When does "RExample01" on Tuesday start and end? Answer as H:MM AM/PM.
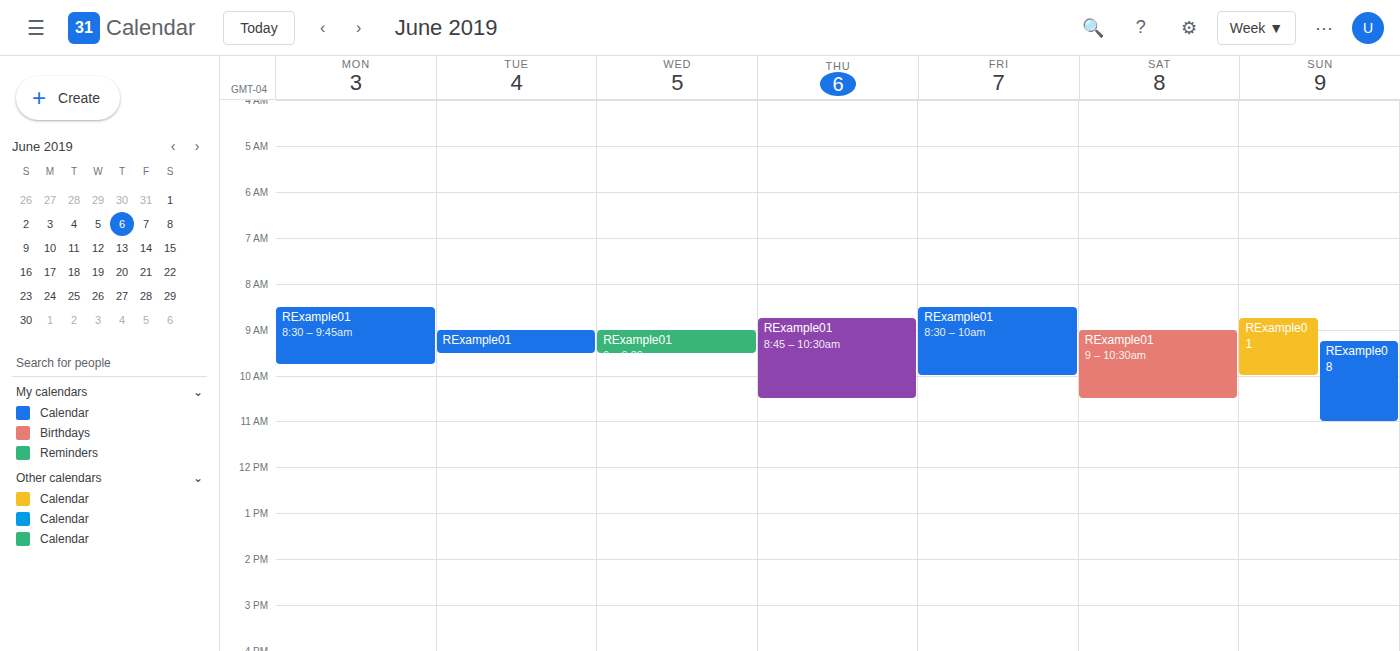
9:00 AM to 9:30 AM